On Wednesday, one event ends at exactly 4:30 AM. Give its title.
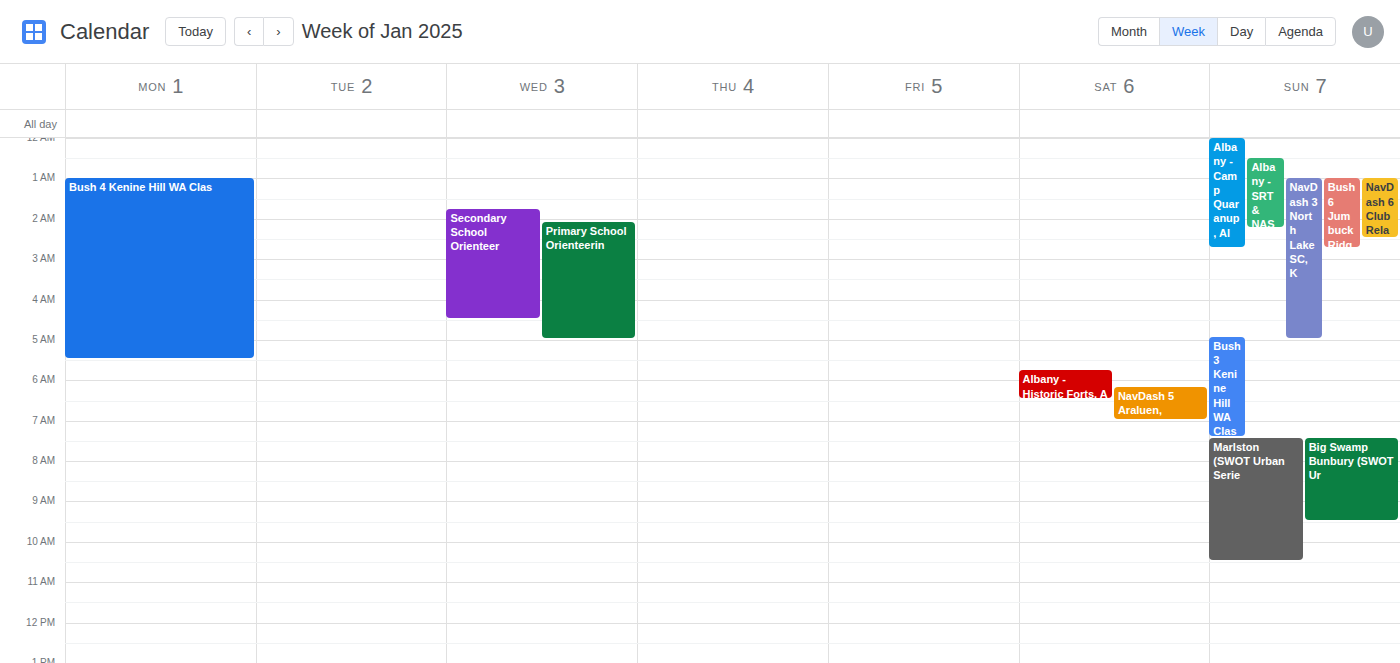
"Secondary School Orienteer"